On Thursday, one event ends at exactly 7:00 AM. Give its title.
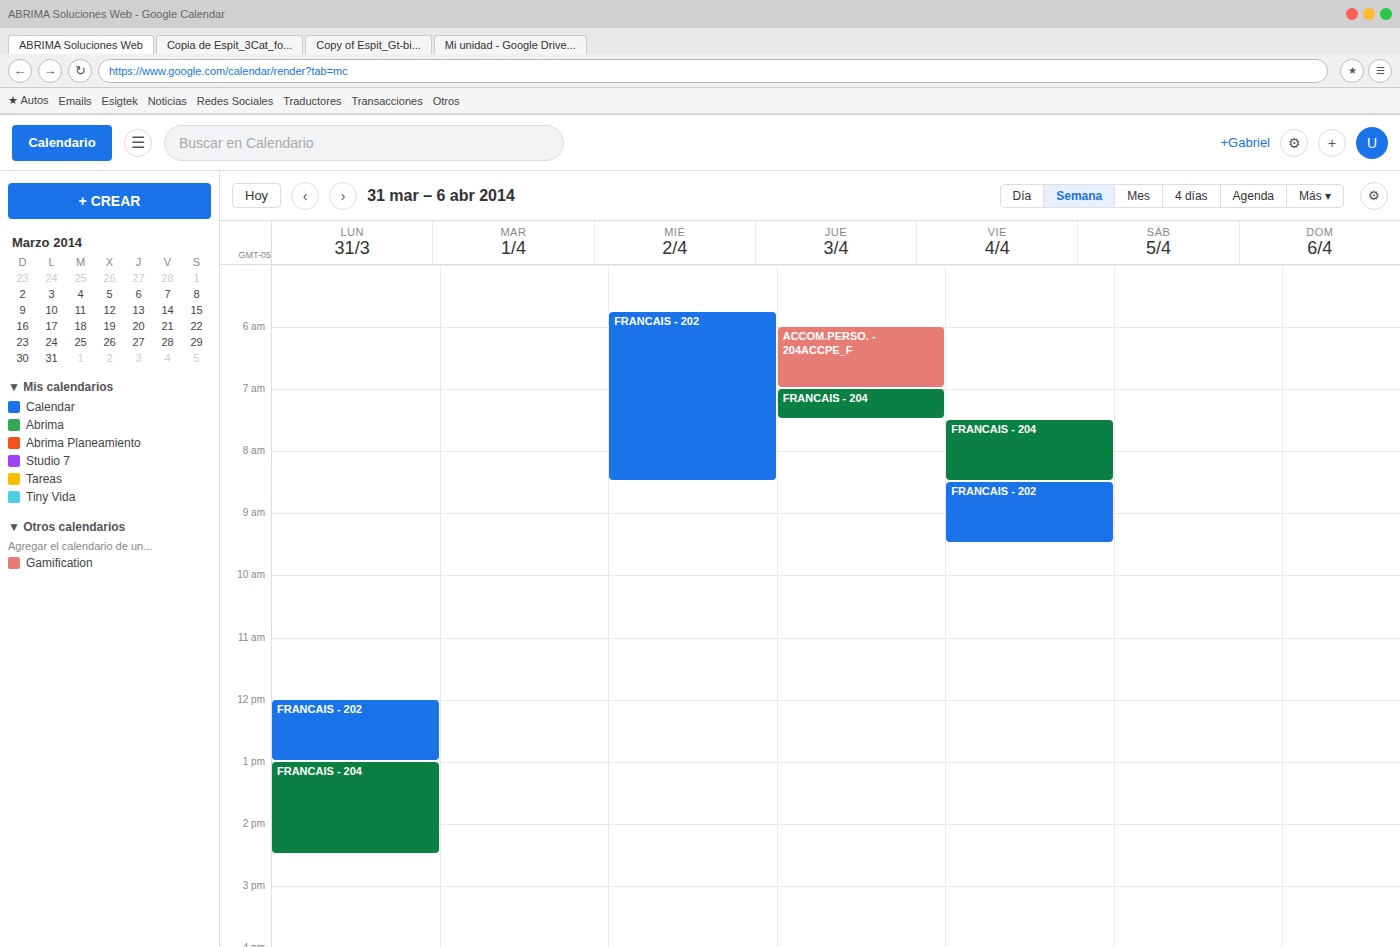
"ACCOM.PERSO. - 204ACCPE_F"